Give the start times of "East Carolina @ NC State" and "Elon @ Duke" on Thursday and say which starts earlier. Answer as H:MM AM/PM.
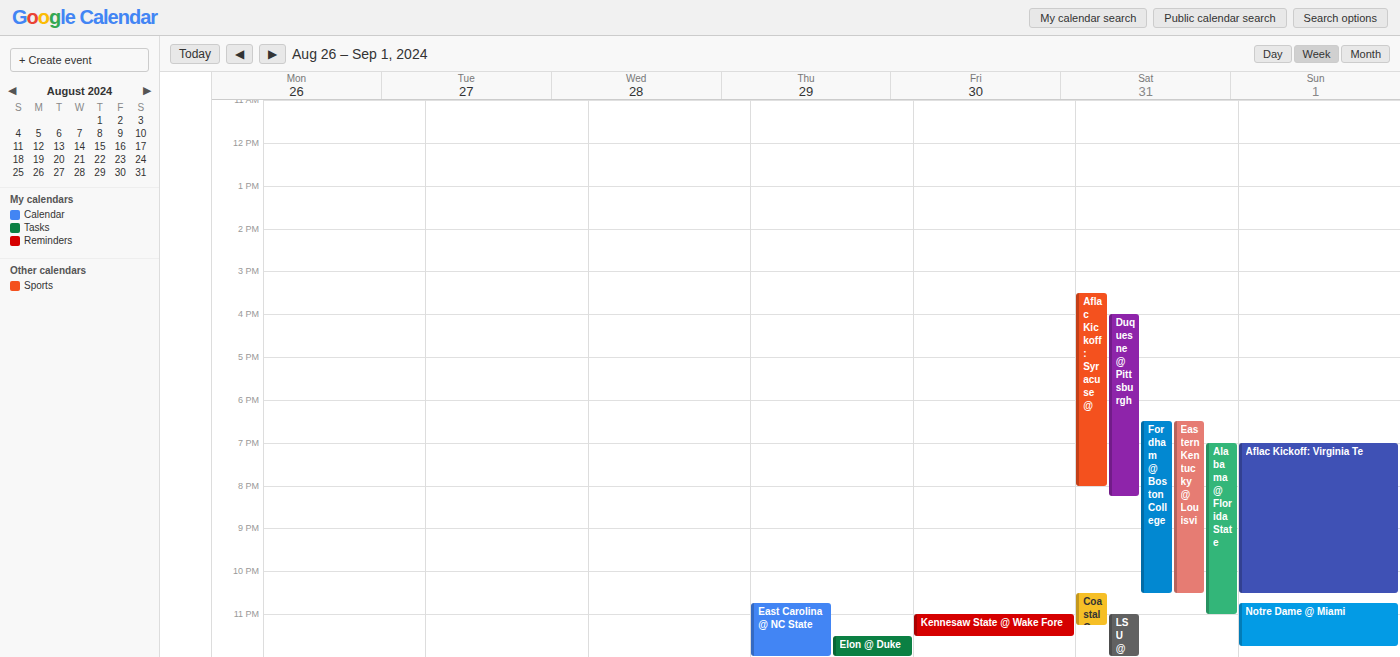
"East Carolina @ NC State" 10:45 PM; "Elon @ Duke" 11:30 PM.